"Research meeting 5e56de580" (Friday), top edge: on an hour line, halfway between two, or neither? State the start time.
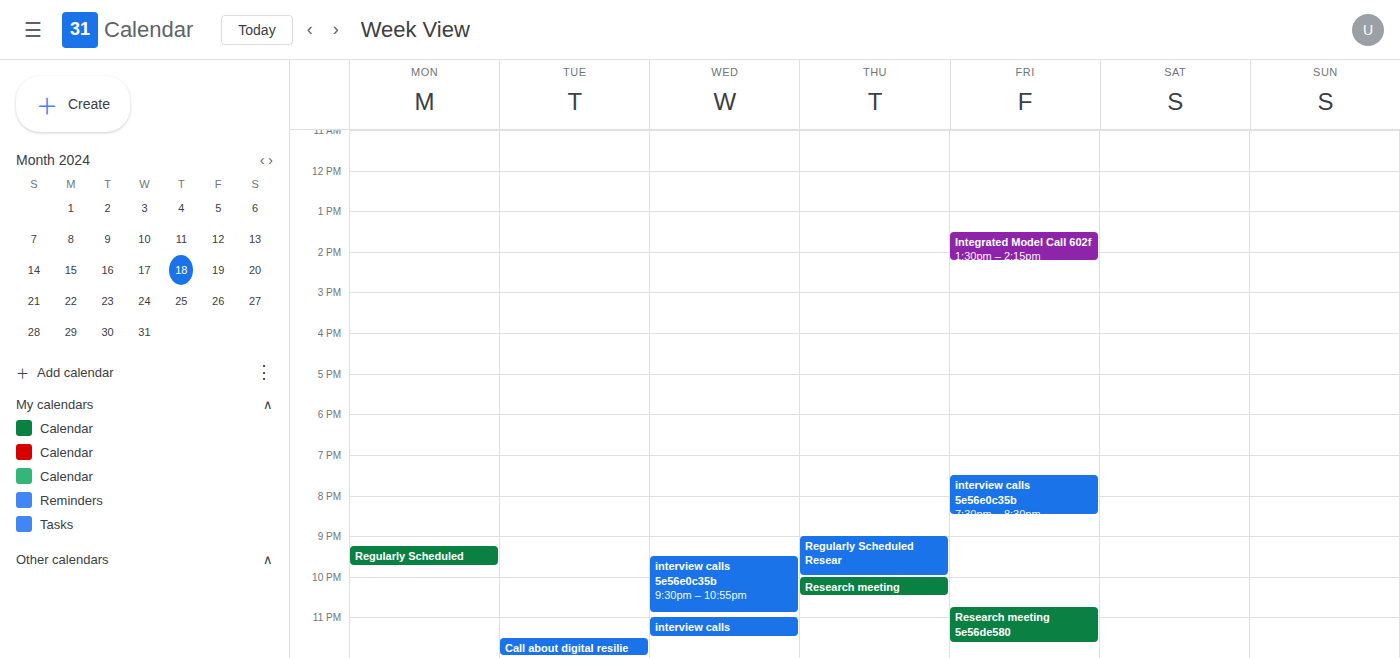
10:45 PM -- neither: three quarters of the way from the 10 PM line to the 11 PM line.